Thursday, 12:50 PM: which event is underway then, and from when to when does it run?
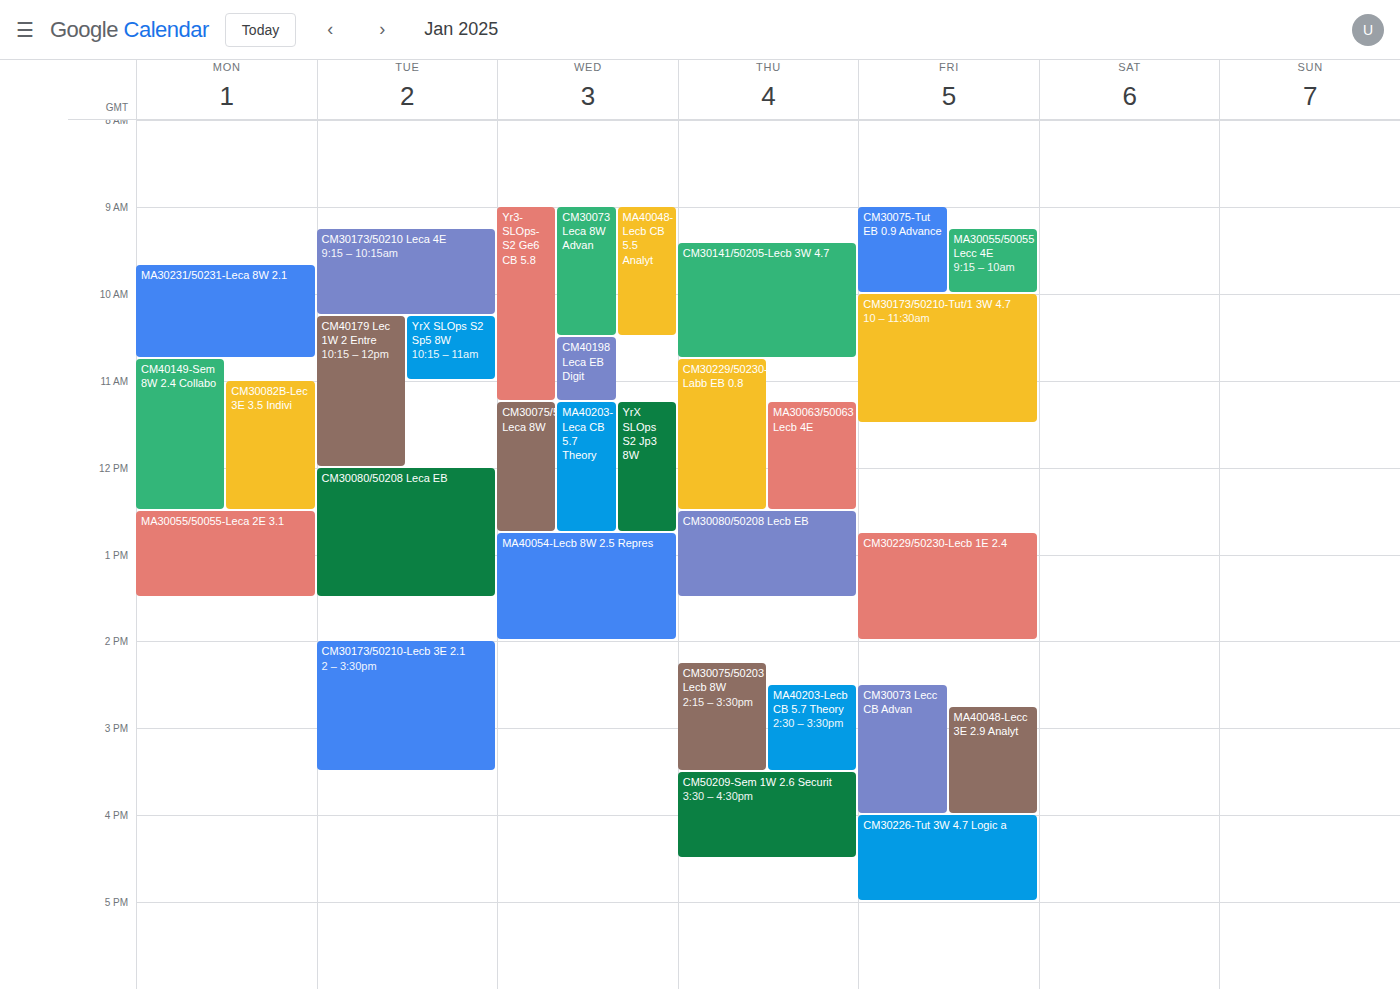
"CM30080/50208 Lecb EB", 12:30 PM to 1:30 PM